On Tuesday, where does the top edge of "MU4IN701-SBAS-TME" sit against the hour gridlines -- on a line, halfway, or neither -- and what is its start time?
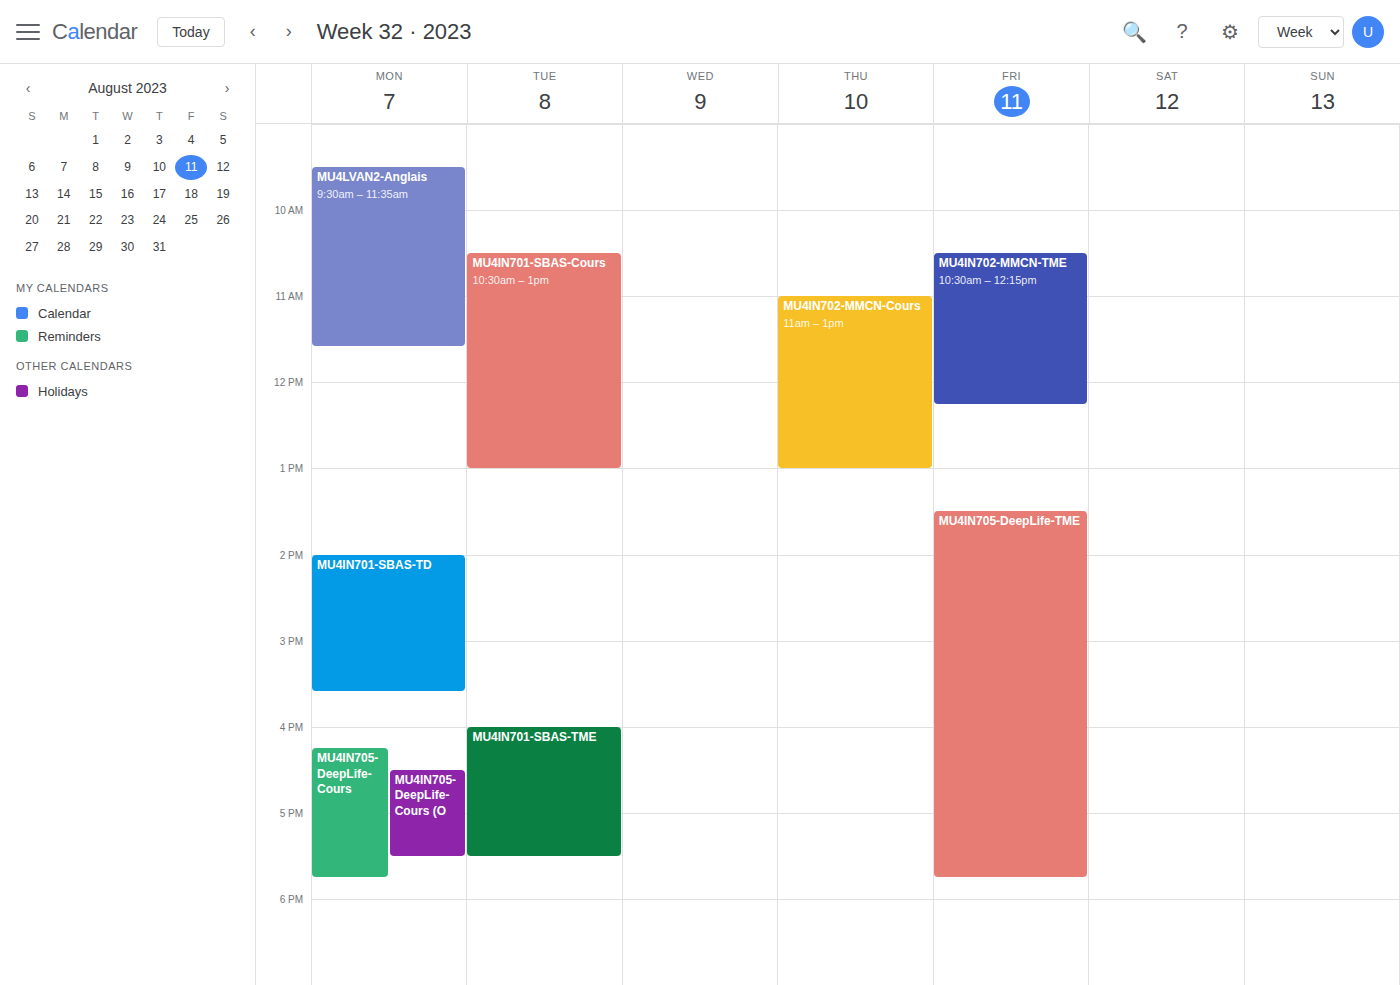
16:00 -- exactly on the 16:00 line.